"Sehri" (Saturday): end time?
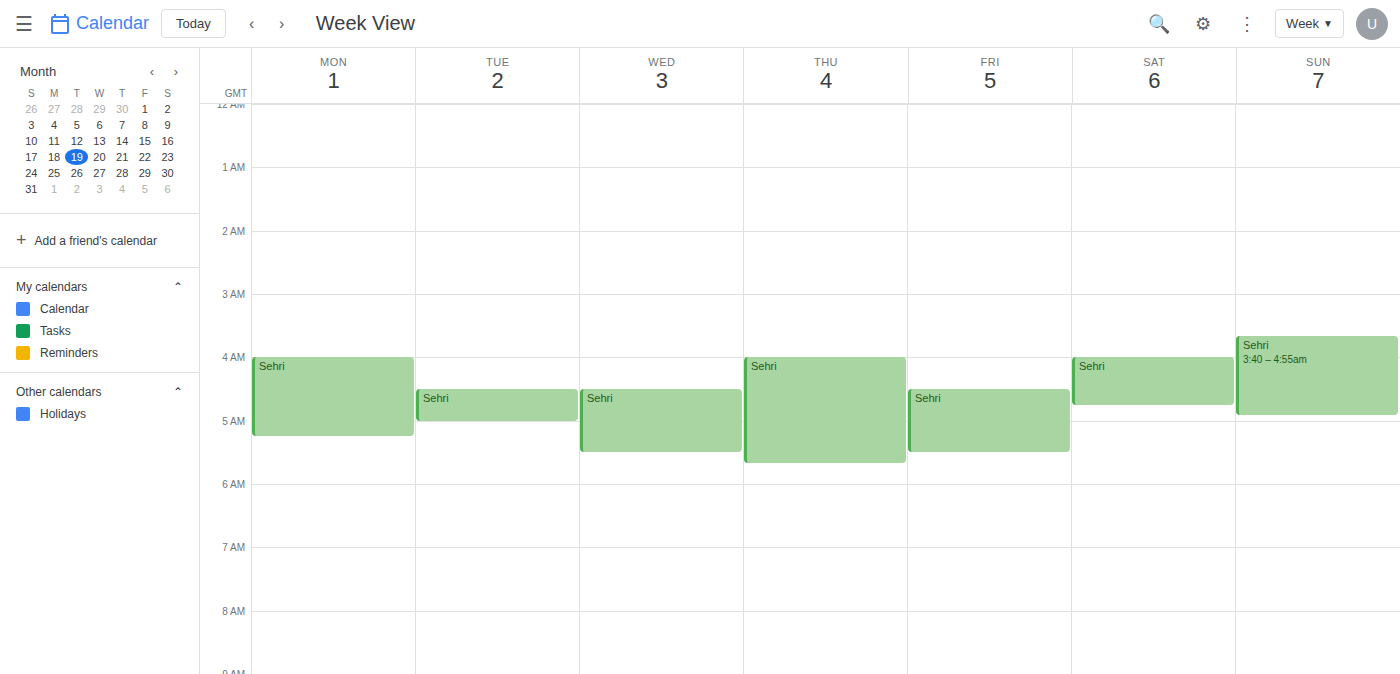
4:45 AM